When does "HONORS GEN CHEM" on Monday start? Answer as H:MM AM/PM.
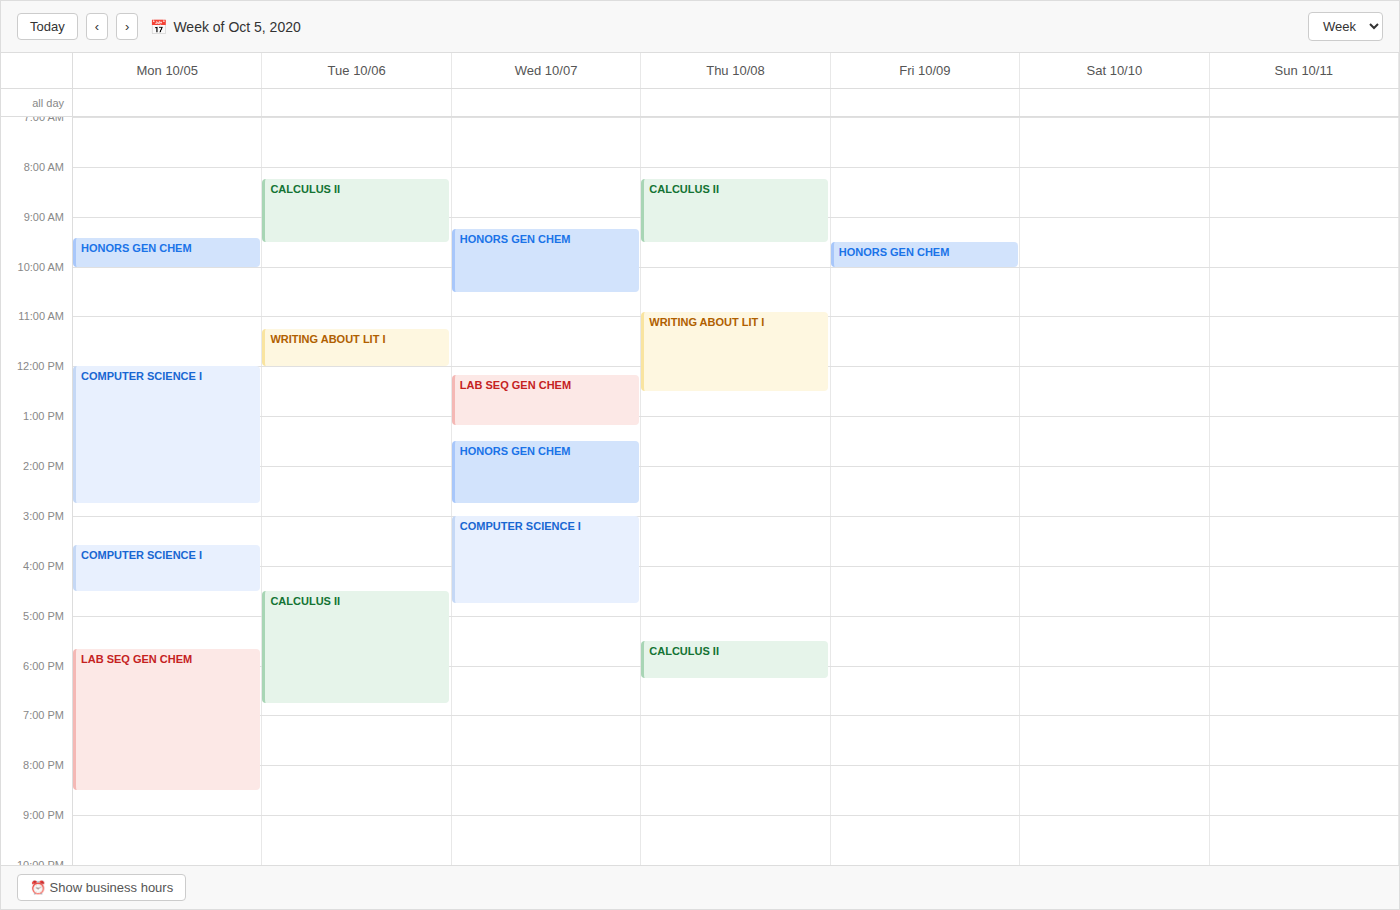
9:25 AM